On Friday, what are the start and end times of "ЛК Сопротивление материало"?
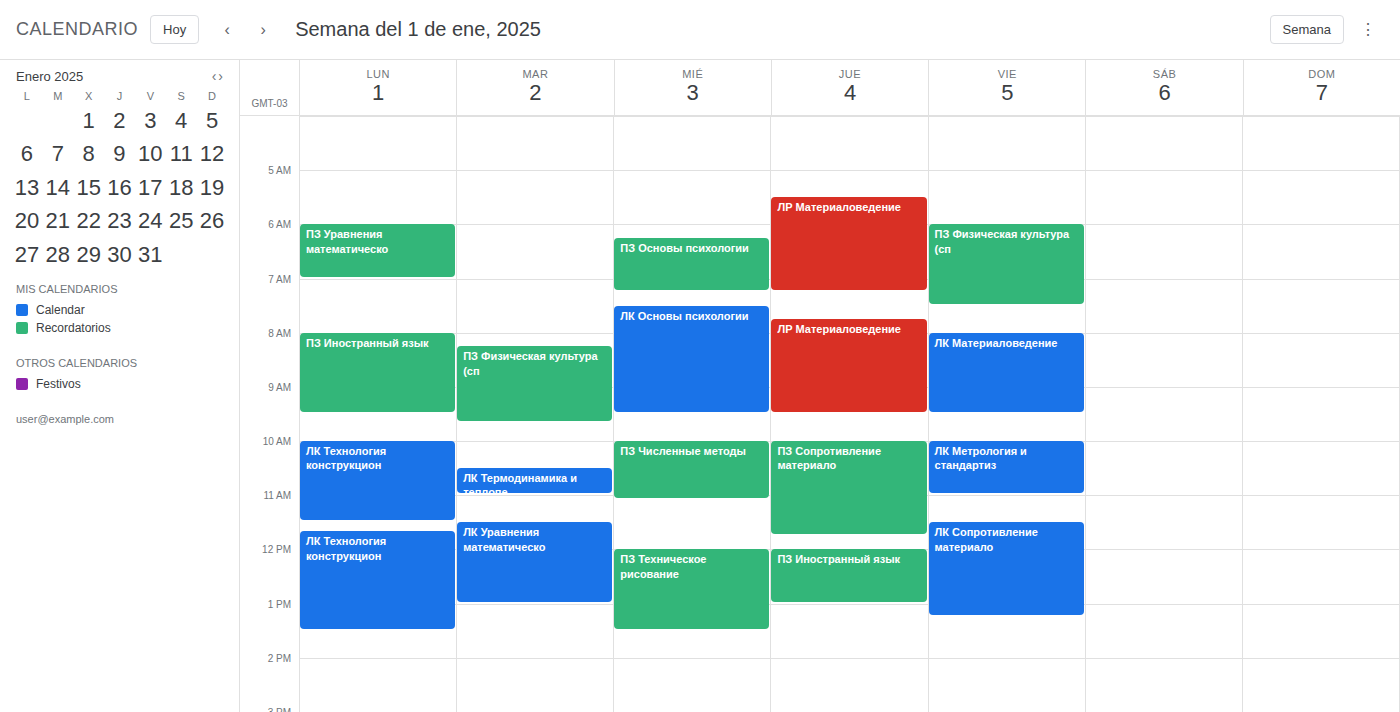
11:30 AM to 1:15 PM